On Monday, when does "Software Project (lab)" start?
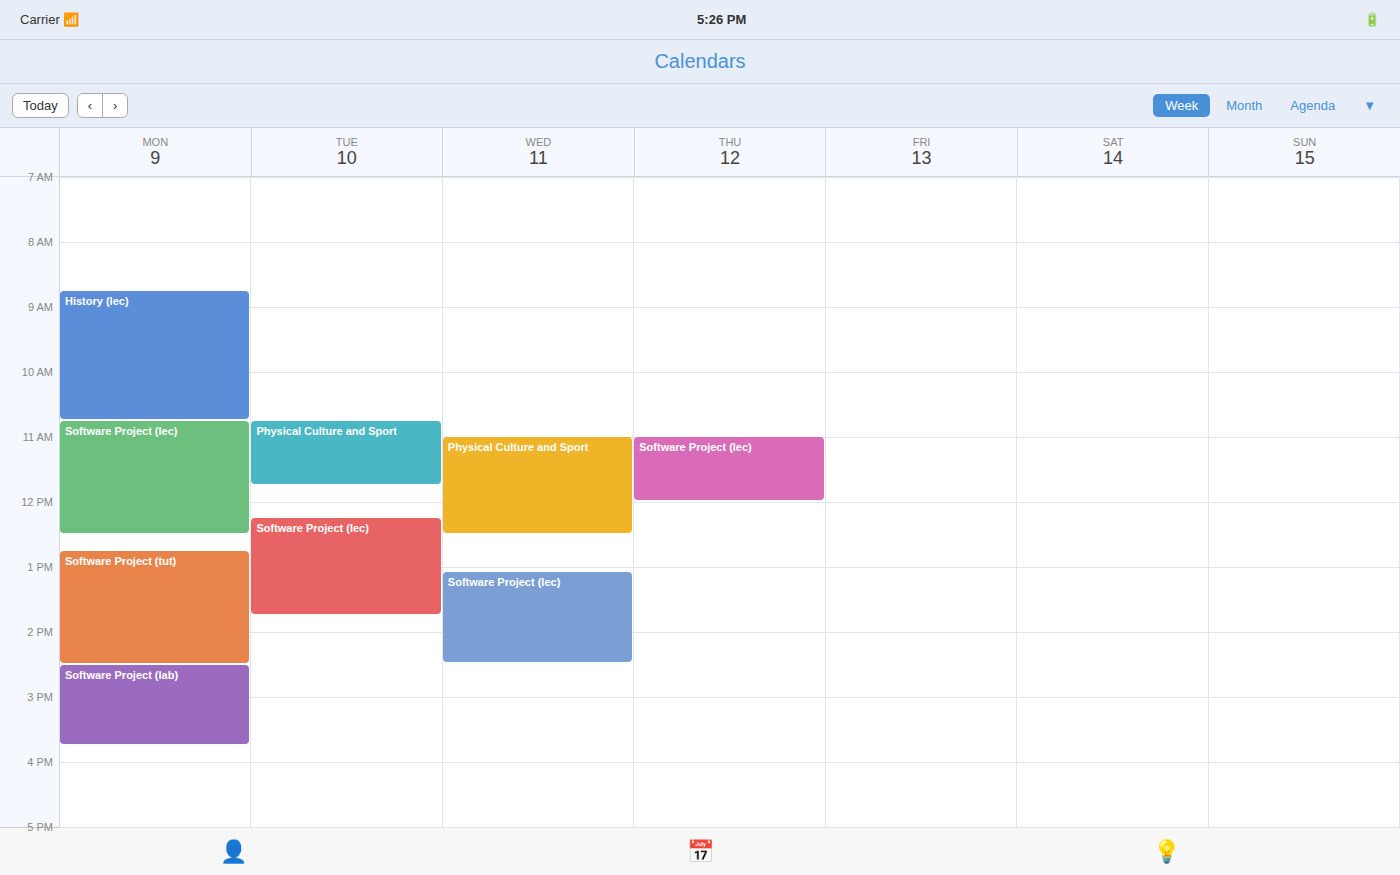
2:30 PM